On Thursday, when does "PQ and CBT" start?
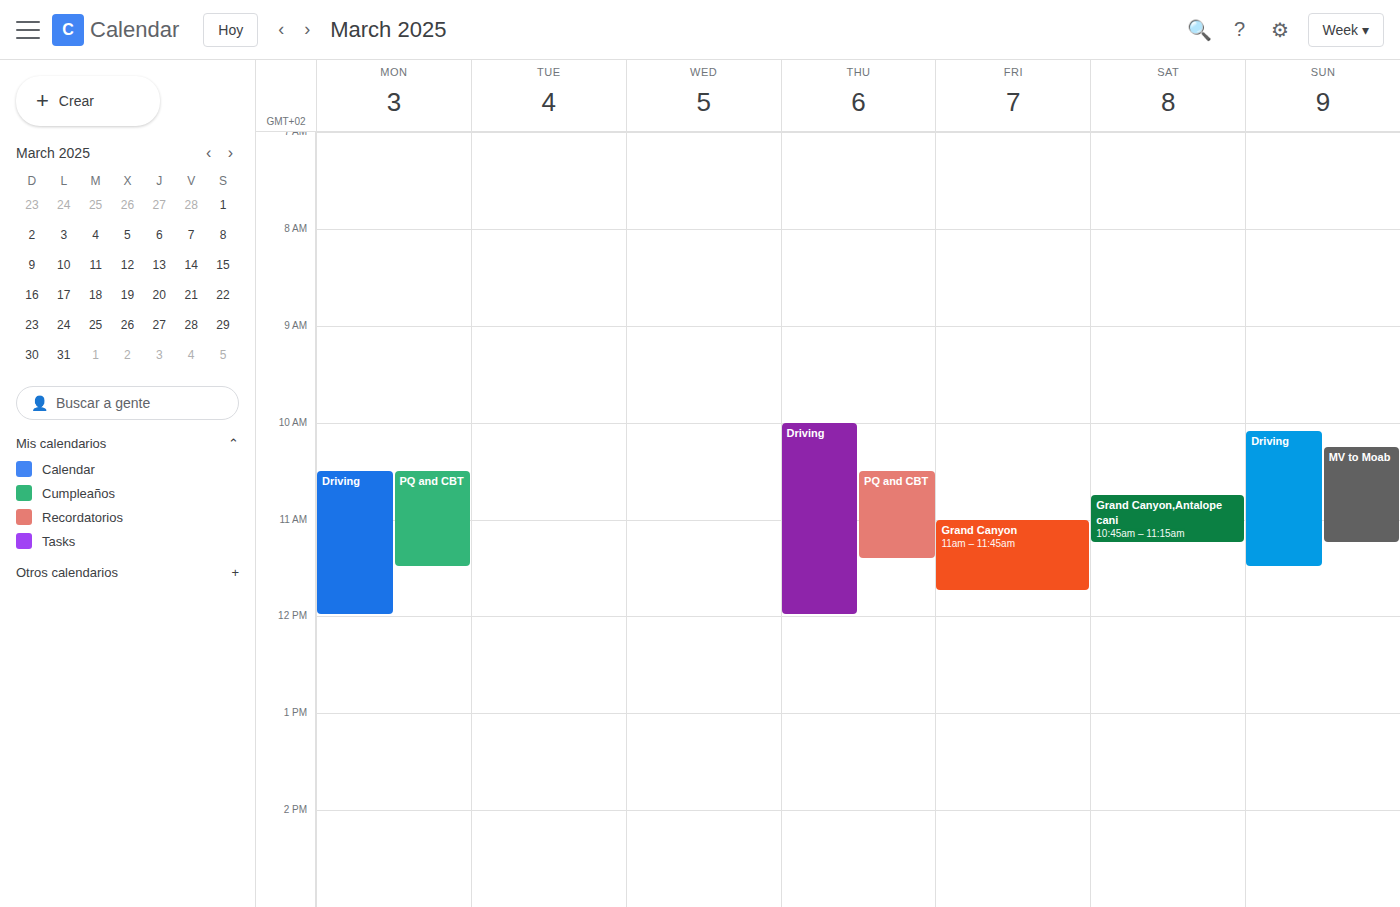
10:30 AM